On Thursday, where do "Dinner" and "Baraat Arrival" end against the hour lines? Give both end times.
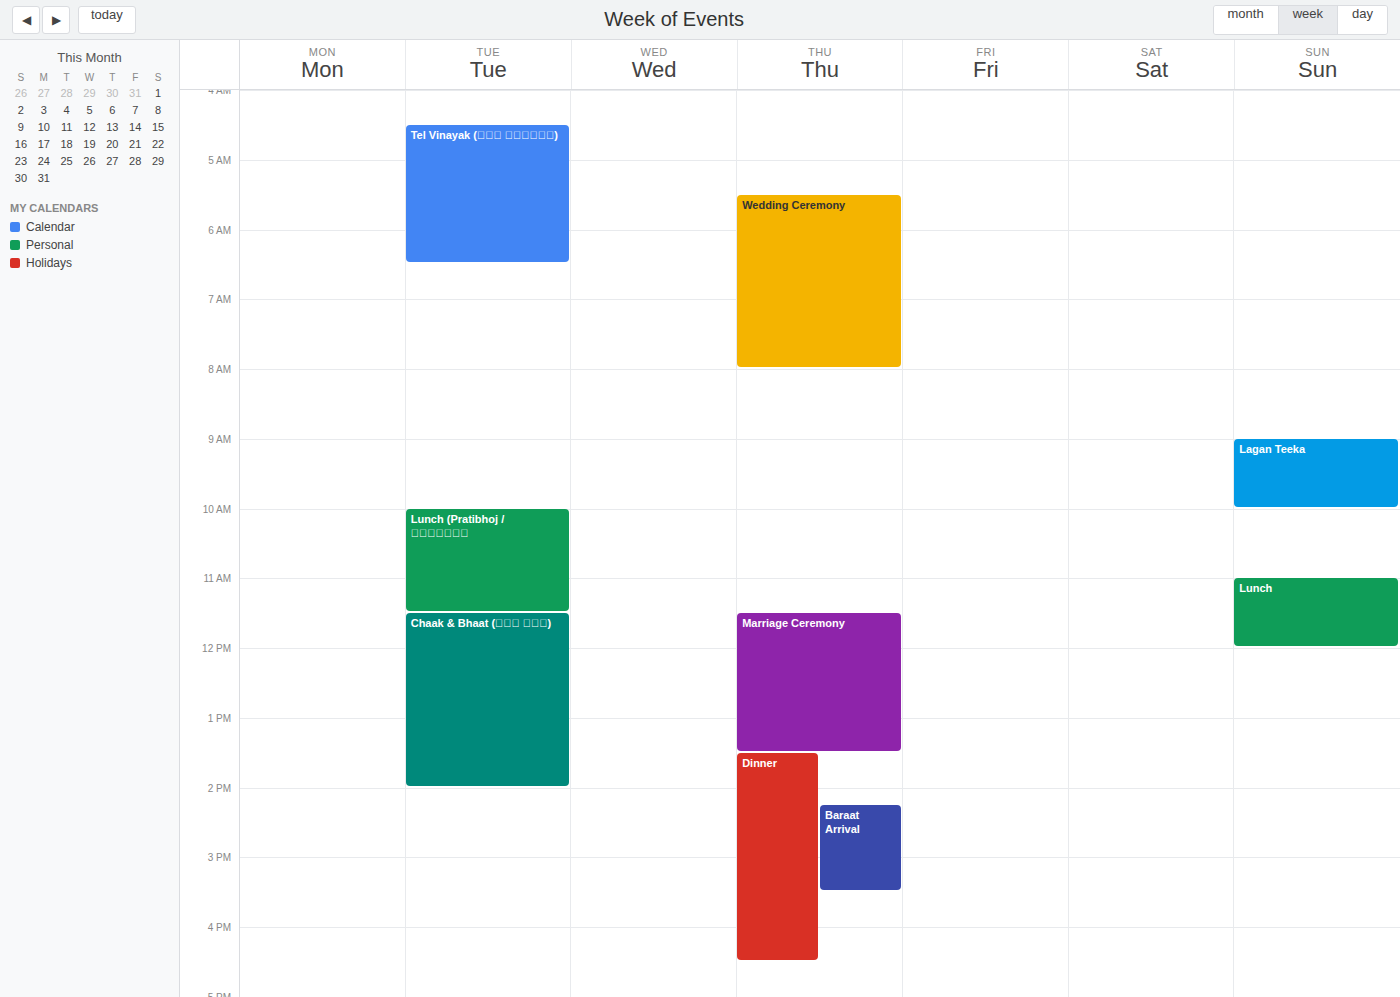
"Dinner": 16:30, halfway between the 16:00 and 17:00 lines. "Baraat Arrival": 15:30, halfway between the 15:00 and 16:00 lines.